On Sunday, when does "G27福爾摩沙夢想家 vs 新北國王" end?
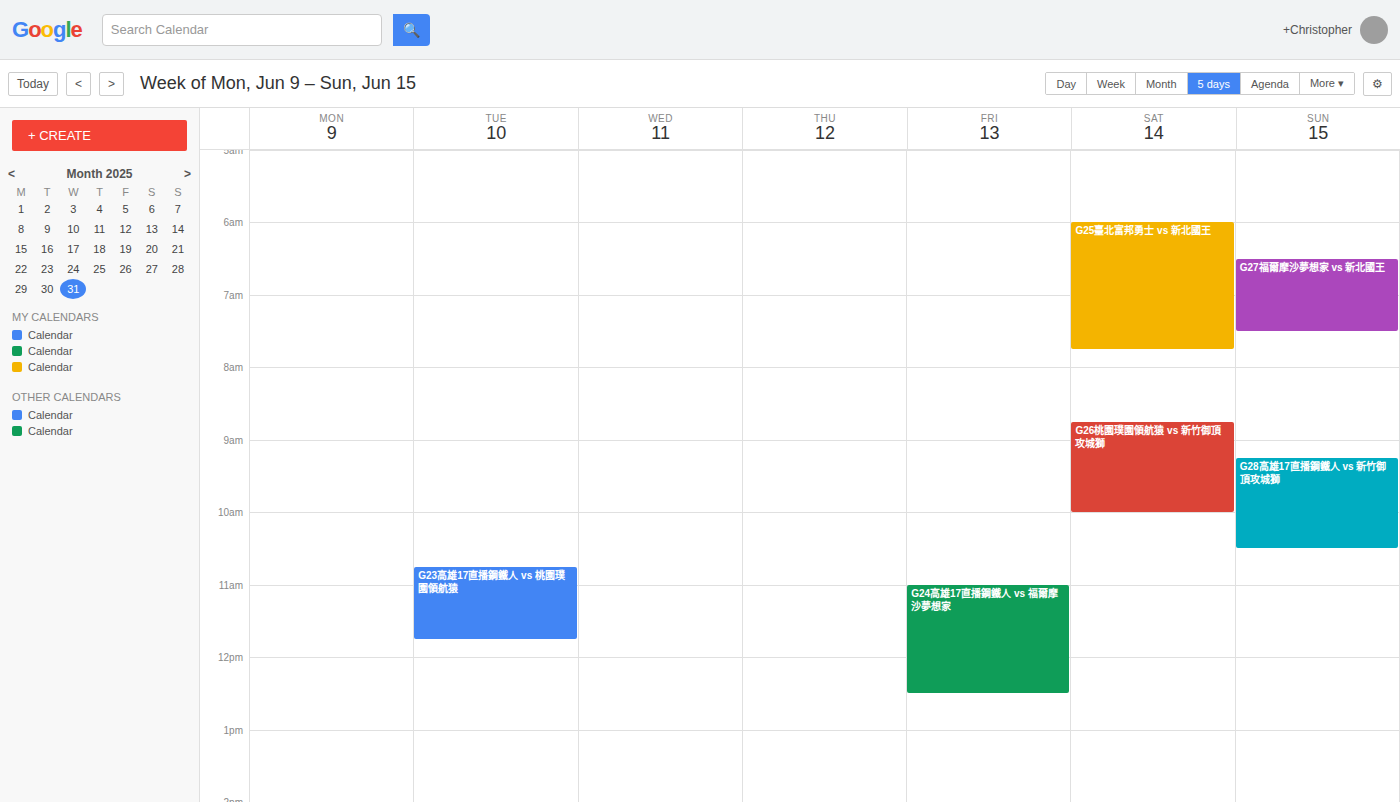
7:30 AM